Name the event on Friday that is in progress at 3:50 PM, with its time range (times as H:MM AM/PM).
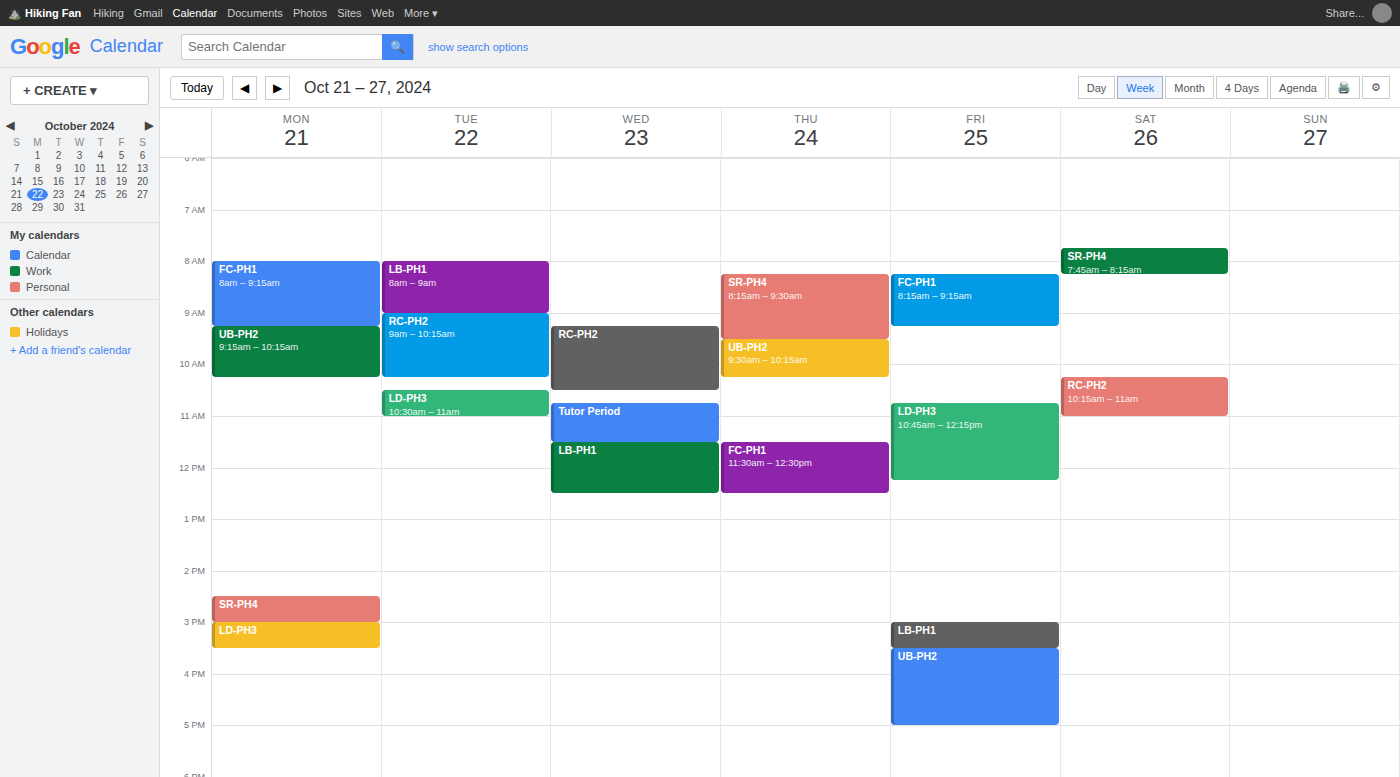
"UB-PH2", 3:30 PM to 5:00 PM